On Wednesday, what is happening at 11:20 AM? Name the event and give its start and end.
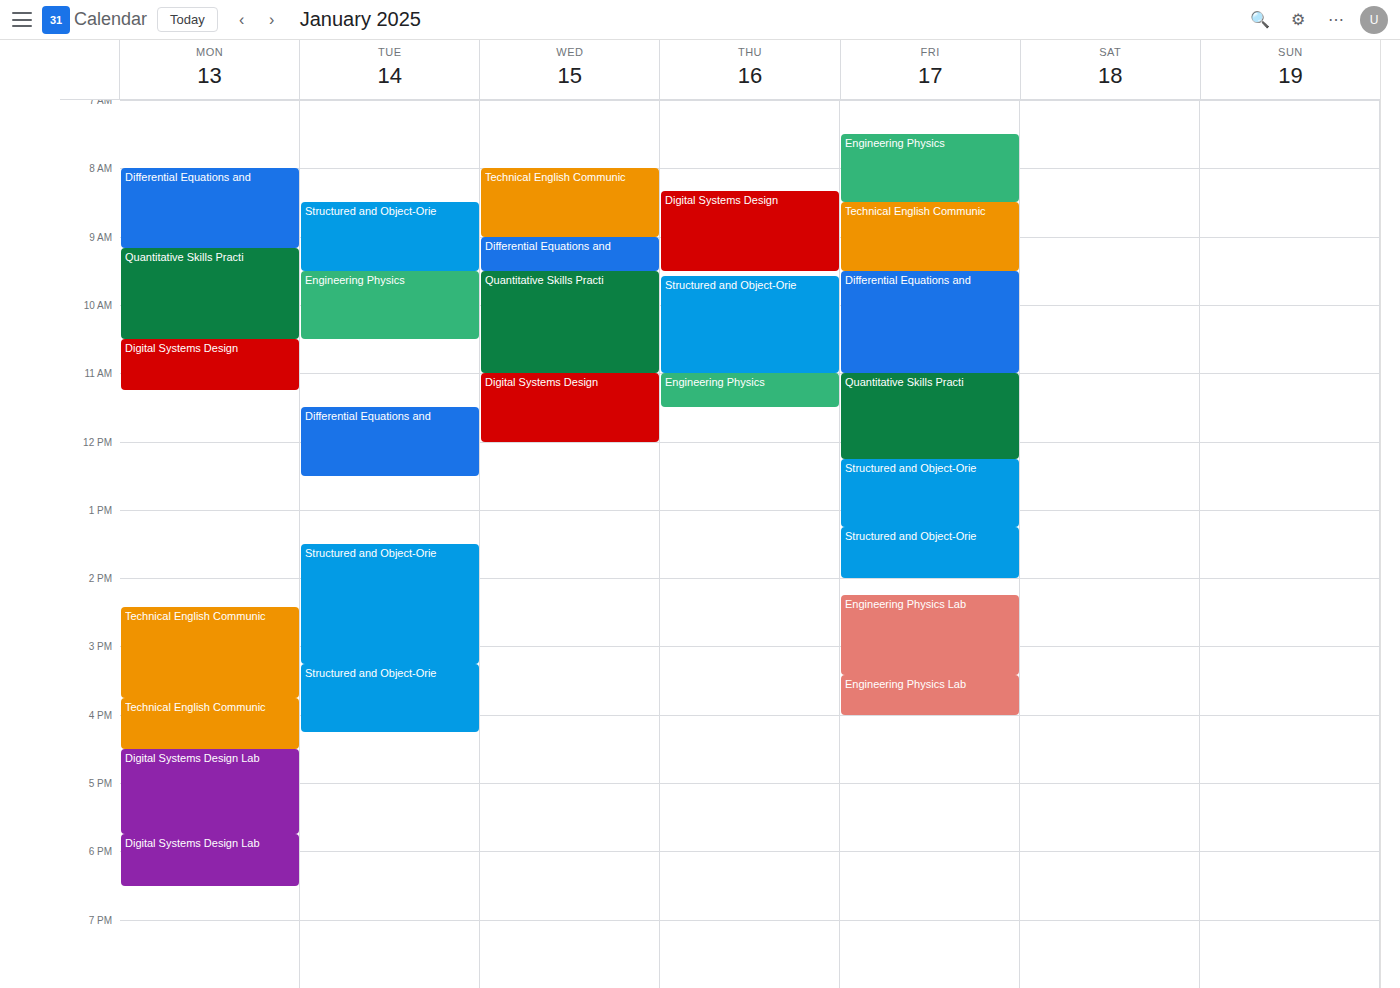
"Digital Systems Design", 11:00 AM to 12:00 PM